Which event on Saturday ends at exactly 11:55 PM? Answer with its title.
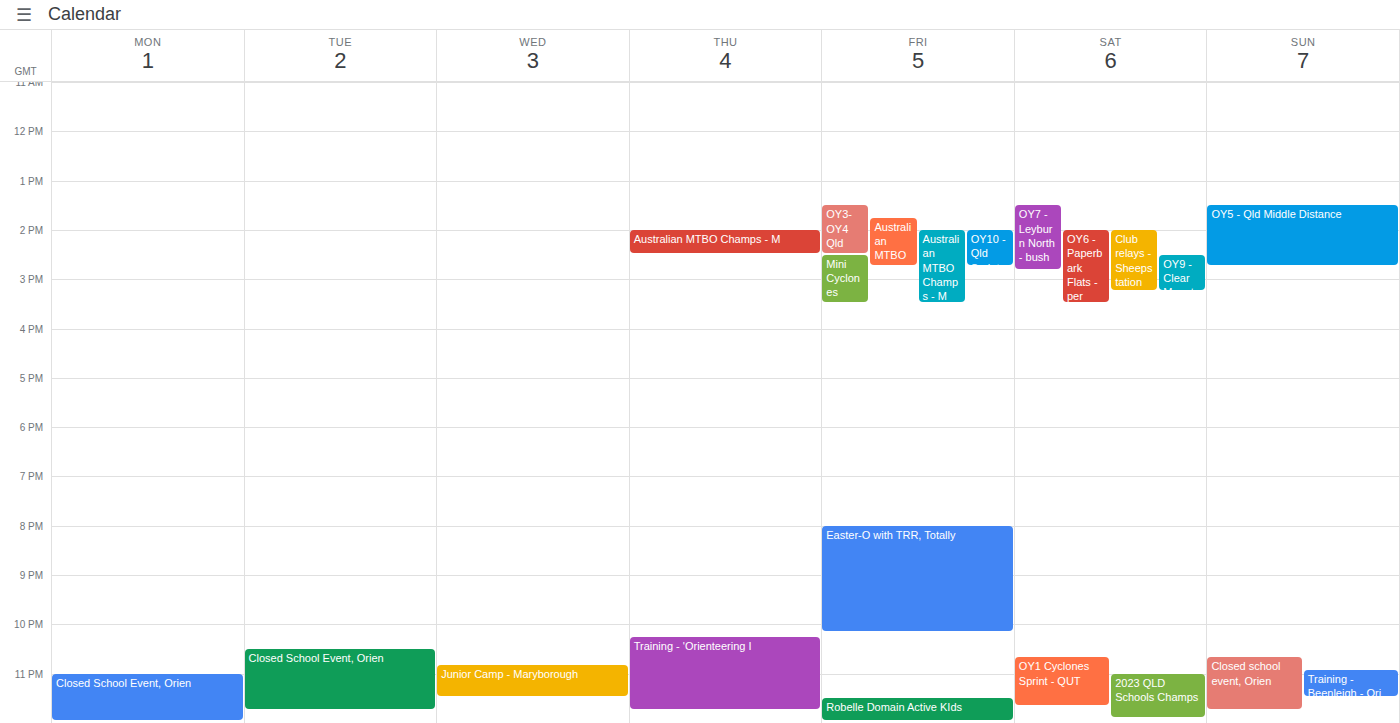
"2023 QLD Schools Champs"